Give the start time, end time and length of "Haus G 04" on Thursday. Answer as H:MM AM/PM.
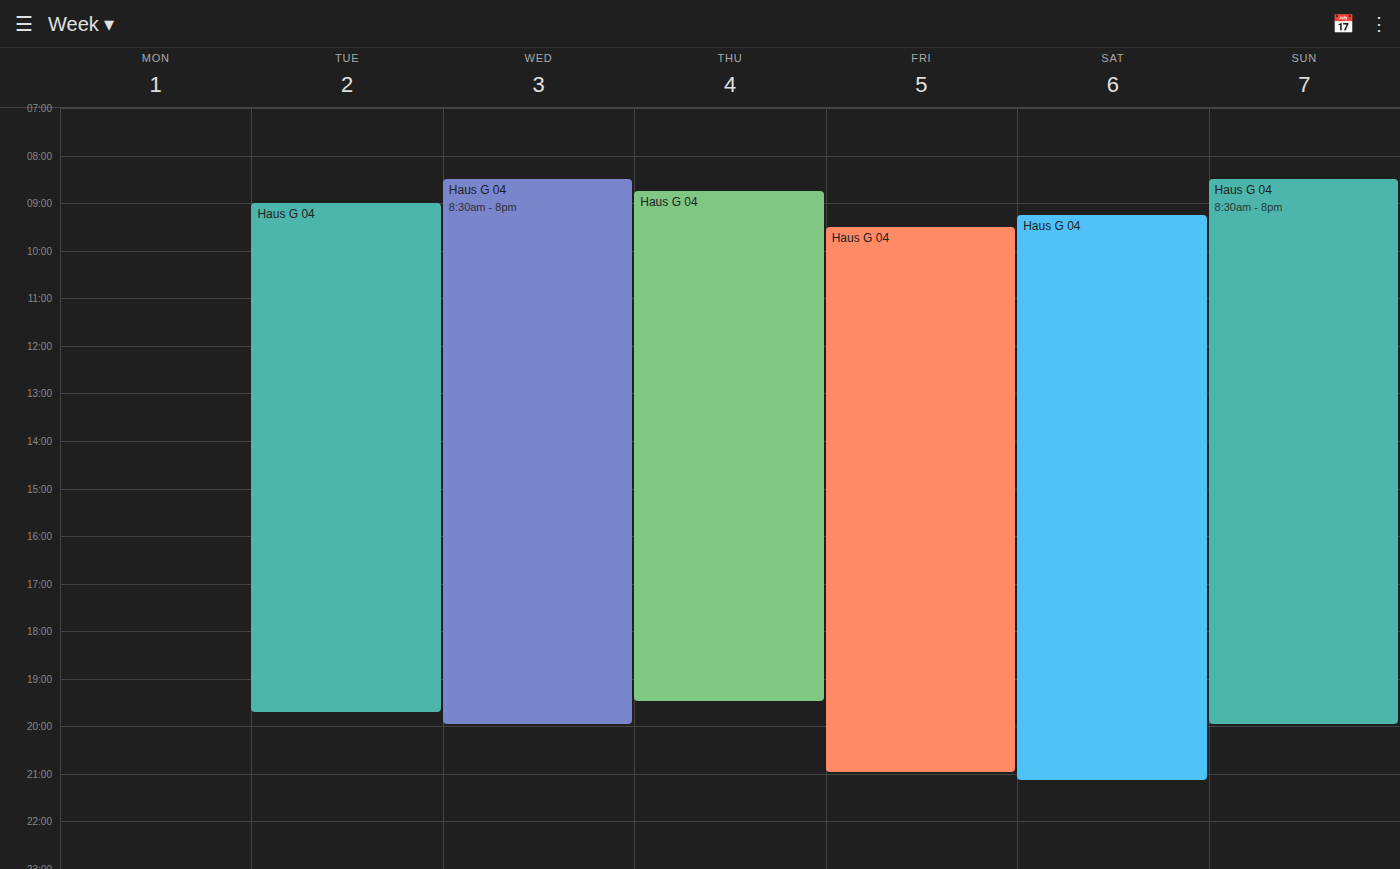
8:45 AM to 7:30 PM, 10 hours 45 minutes